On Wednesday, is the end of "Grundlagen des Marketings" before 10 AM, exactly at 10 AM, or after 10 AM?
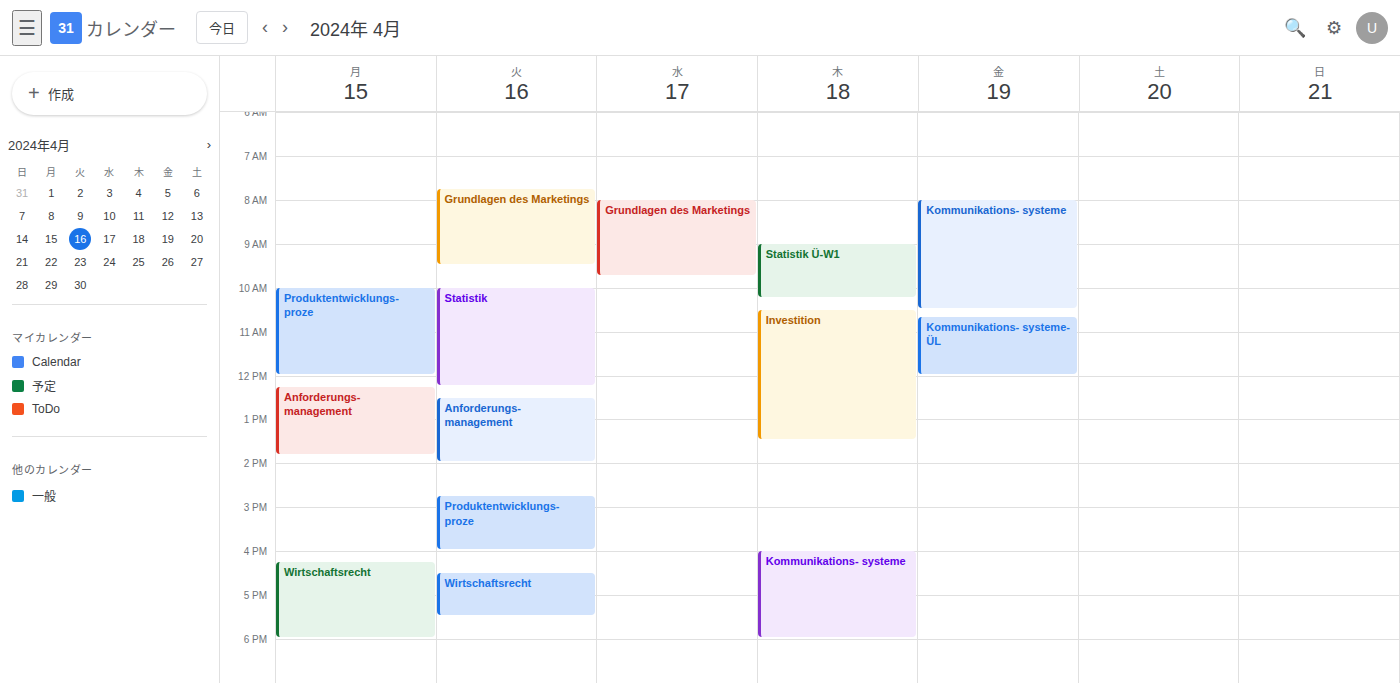
9:45 AM -- before 10 AM, 15 minutes above the 10 AM line.